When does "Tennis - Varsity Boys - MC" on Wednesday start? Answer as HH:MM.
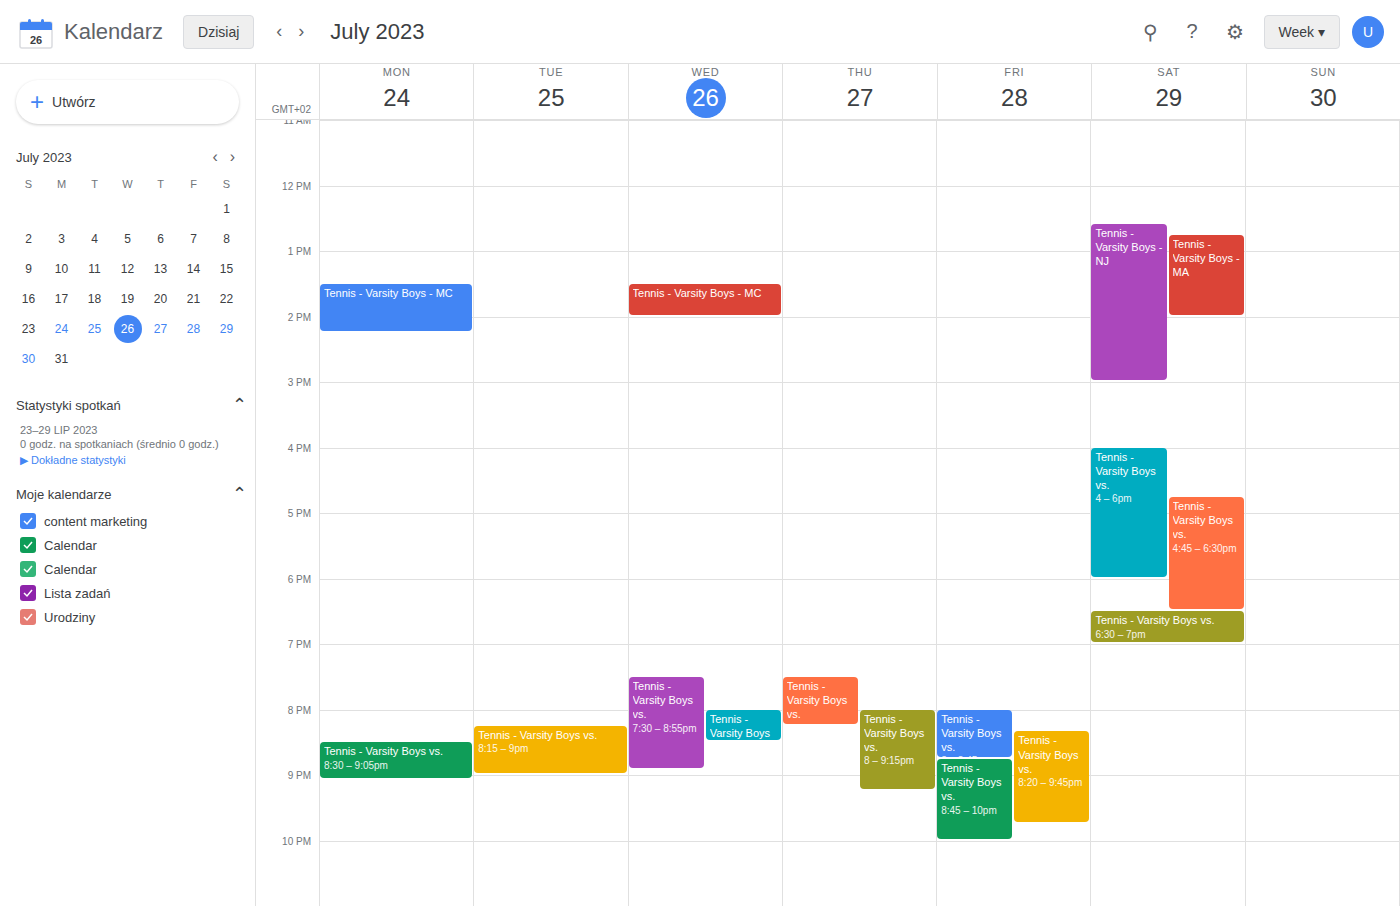
13:30